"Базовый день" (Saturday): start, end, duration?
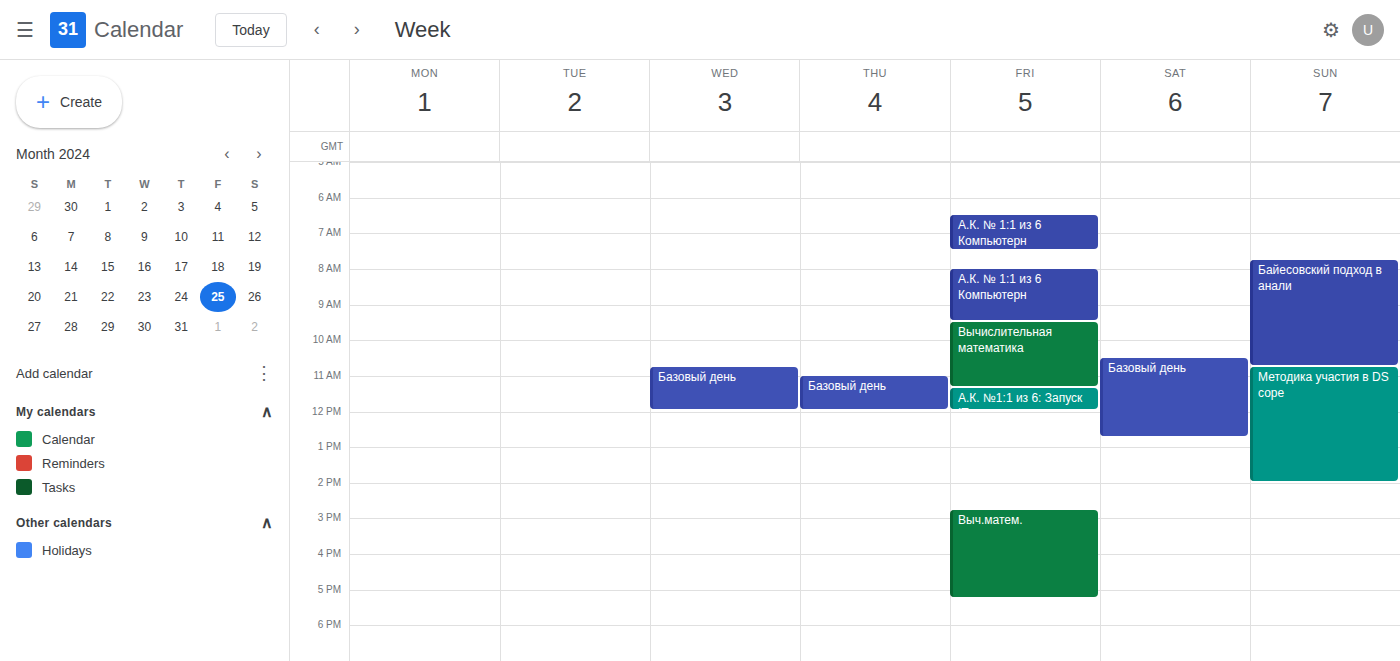
10:30 AM to 12:45 PM, 2 hours 15 minutes